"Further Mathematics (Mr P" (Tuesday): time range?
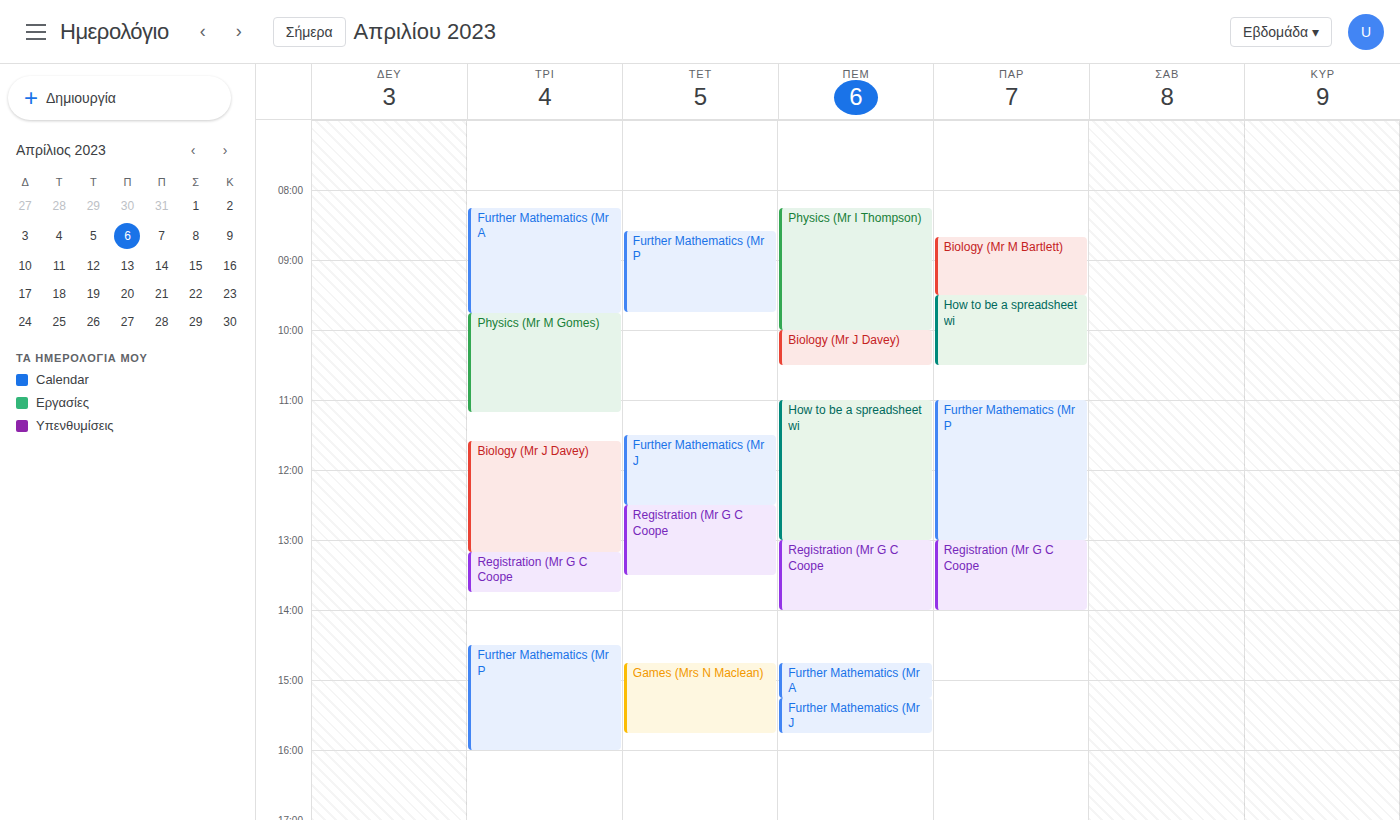
2:30 PM to 4:00 PM